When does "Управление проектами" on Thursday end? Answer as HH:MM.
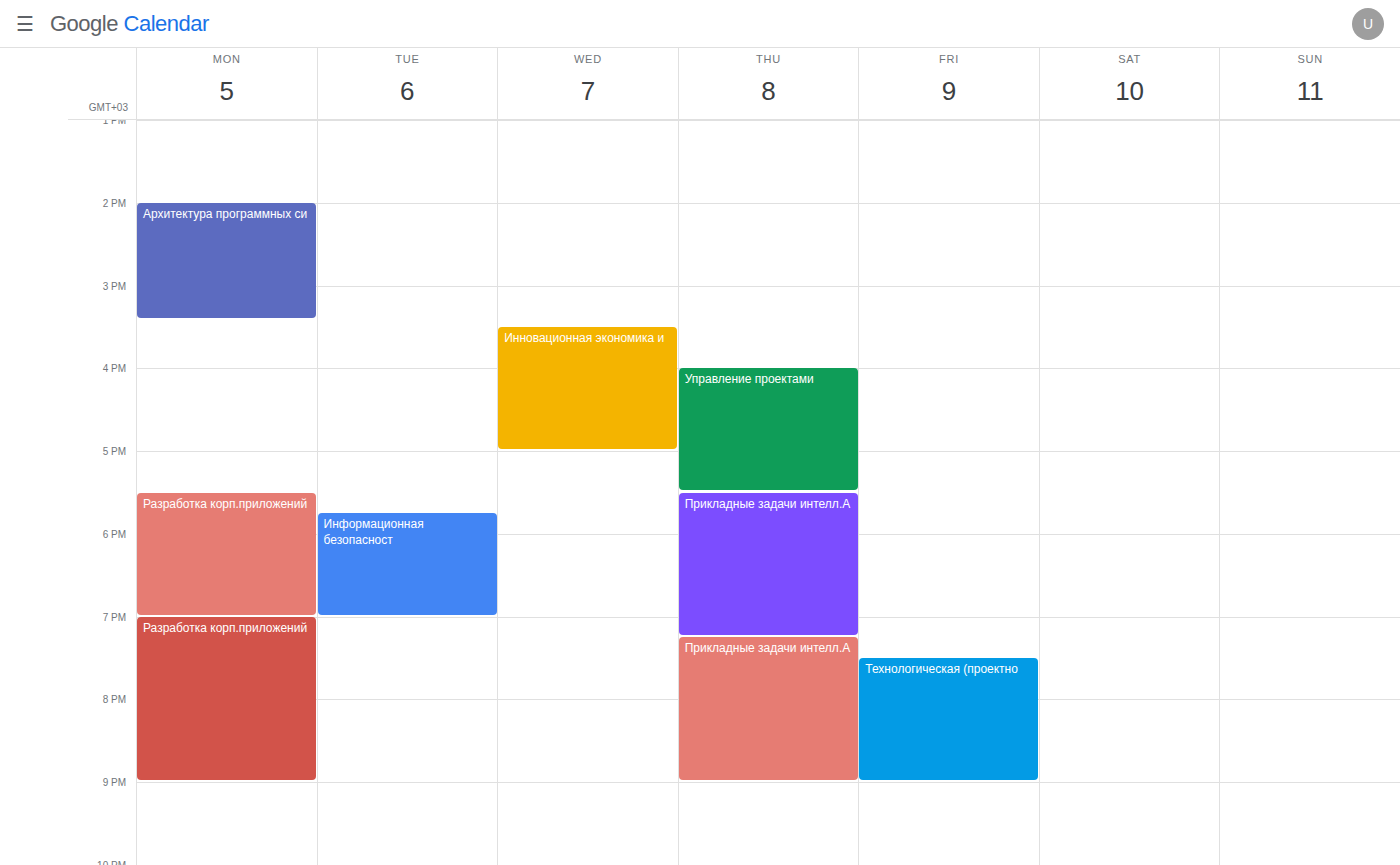
17:30